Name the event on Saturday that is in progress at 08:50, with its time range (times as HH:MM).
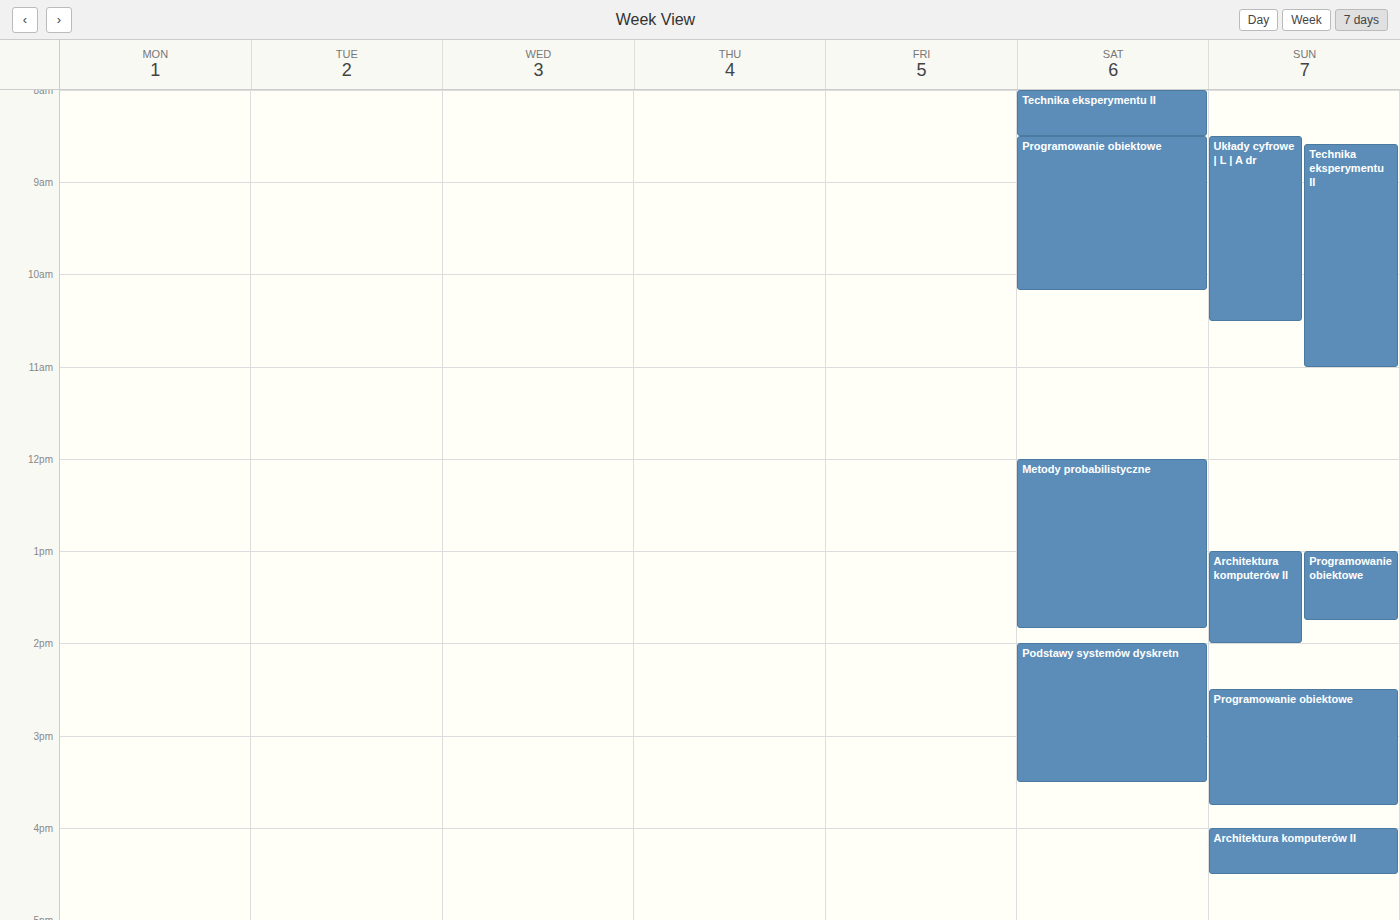
"Programowanie obiektowe", 08:30 to 10:10